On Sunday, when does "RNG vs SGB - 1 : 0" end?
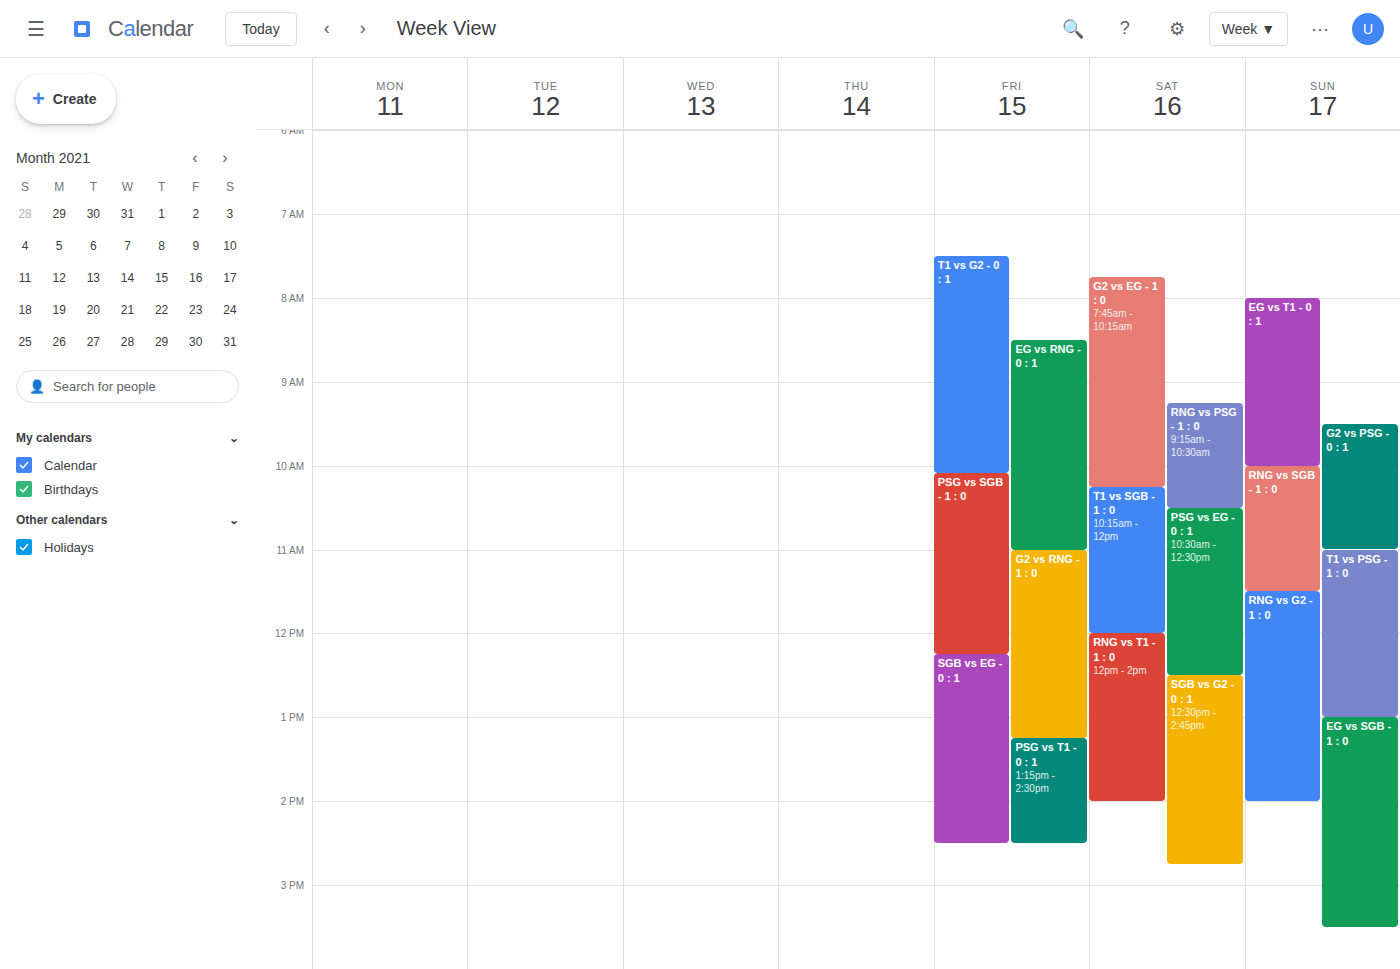
11:30 AM